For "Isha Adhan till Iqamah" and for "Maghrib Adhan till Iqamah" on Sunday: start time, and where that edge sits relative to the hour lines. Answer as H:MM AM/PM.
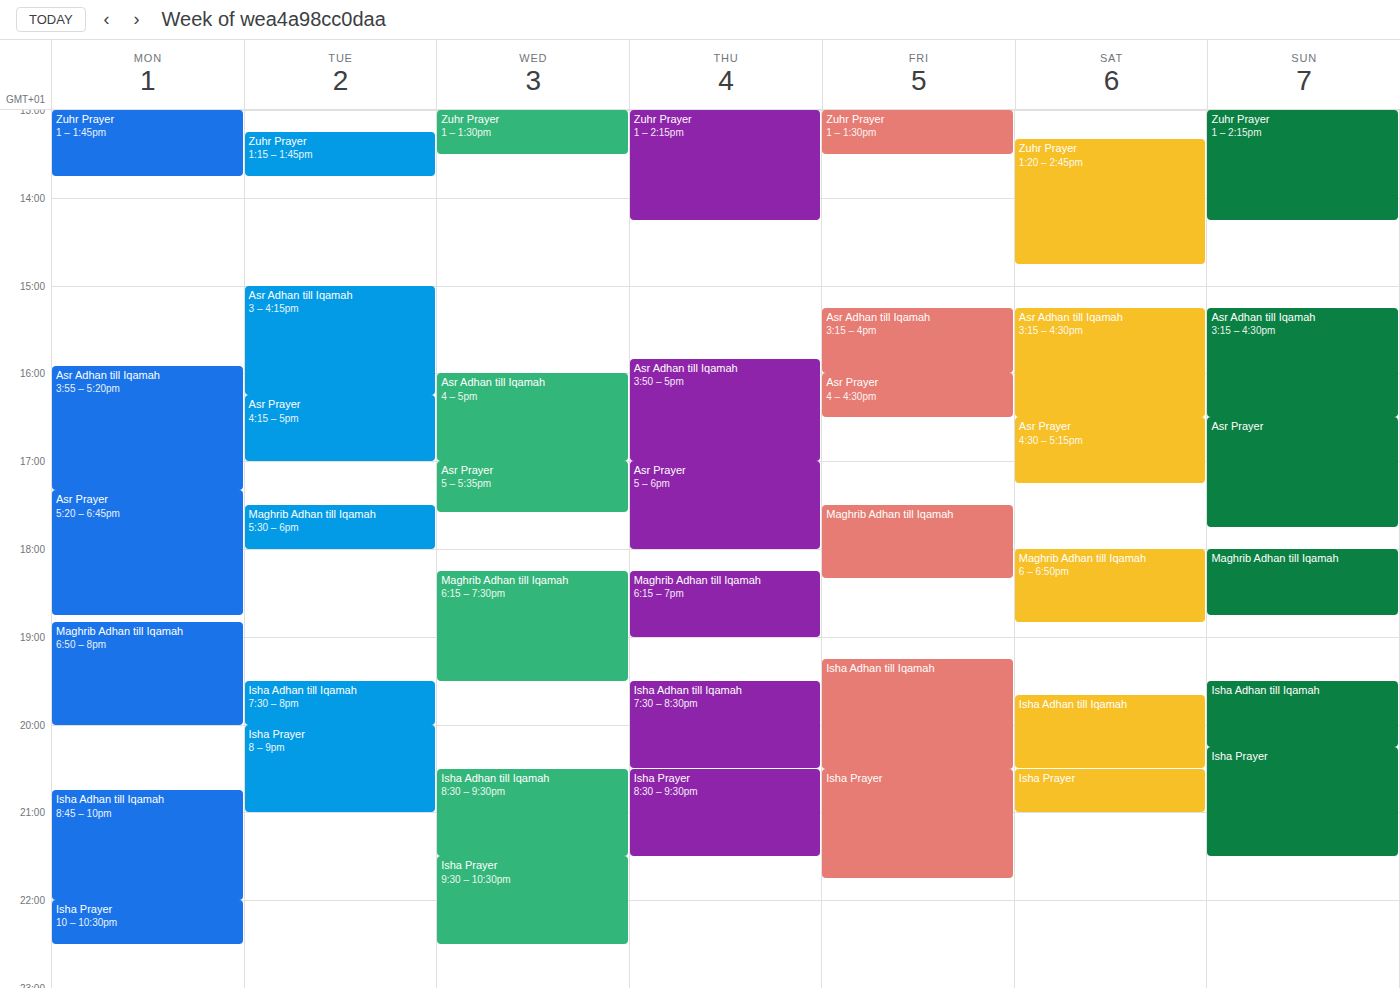
"Isha Adhan till Iqamah": 7:30 PM, halfway between the 7 PM and 8 PM lines. "Maghrib Adhan till Iqamah": 6:00 PM, exactly on the 6 PM line.